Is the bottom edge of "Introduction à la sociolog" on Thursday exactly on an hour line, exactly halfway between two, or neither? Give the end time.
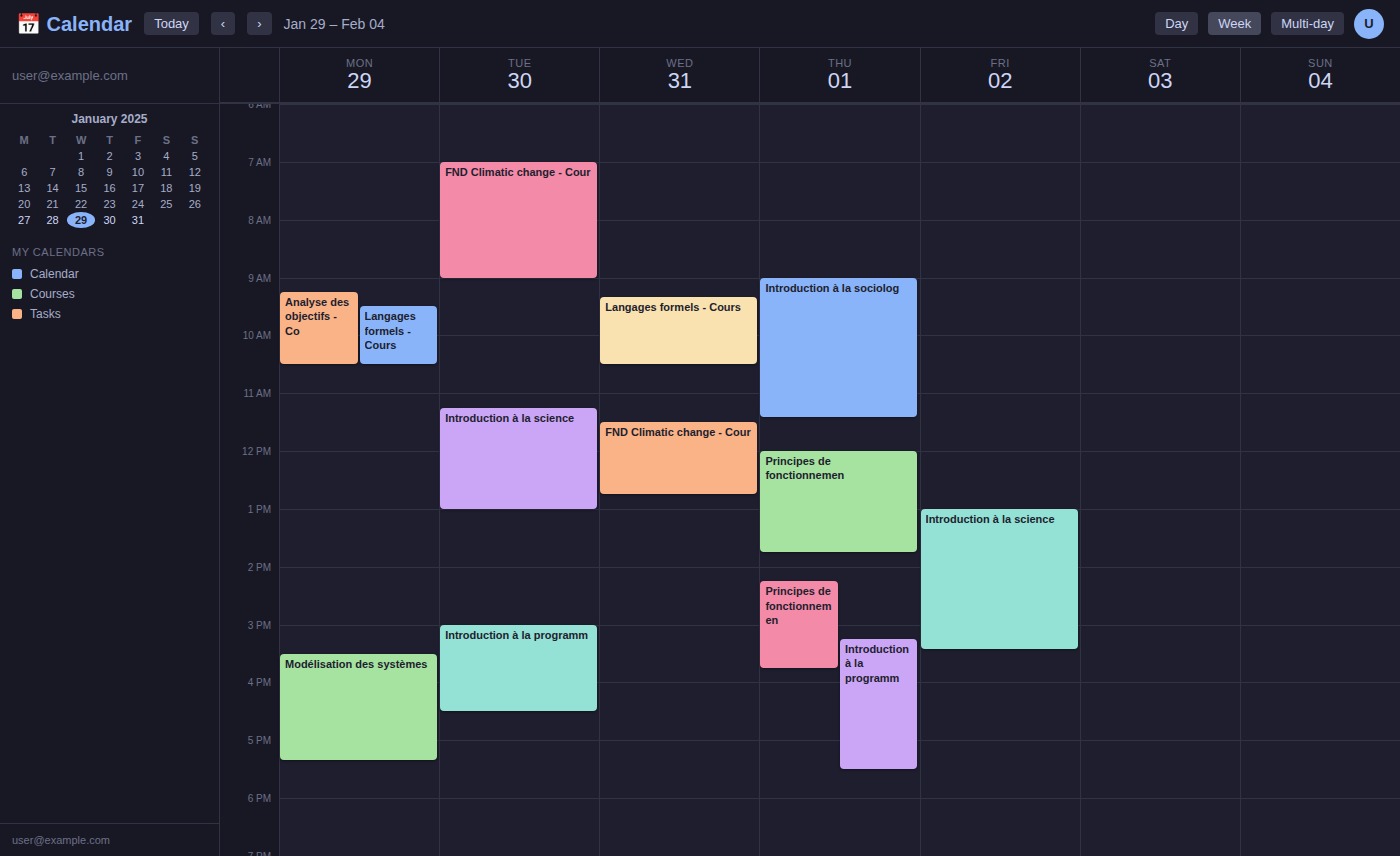
11:25 AM -- neither: 25 minutes below the 11 AM line and 35 minutes above the 12 PM line.